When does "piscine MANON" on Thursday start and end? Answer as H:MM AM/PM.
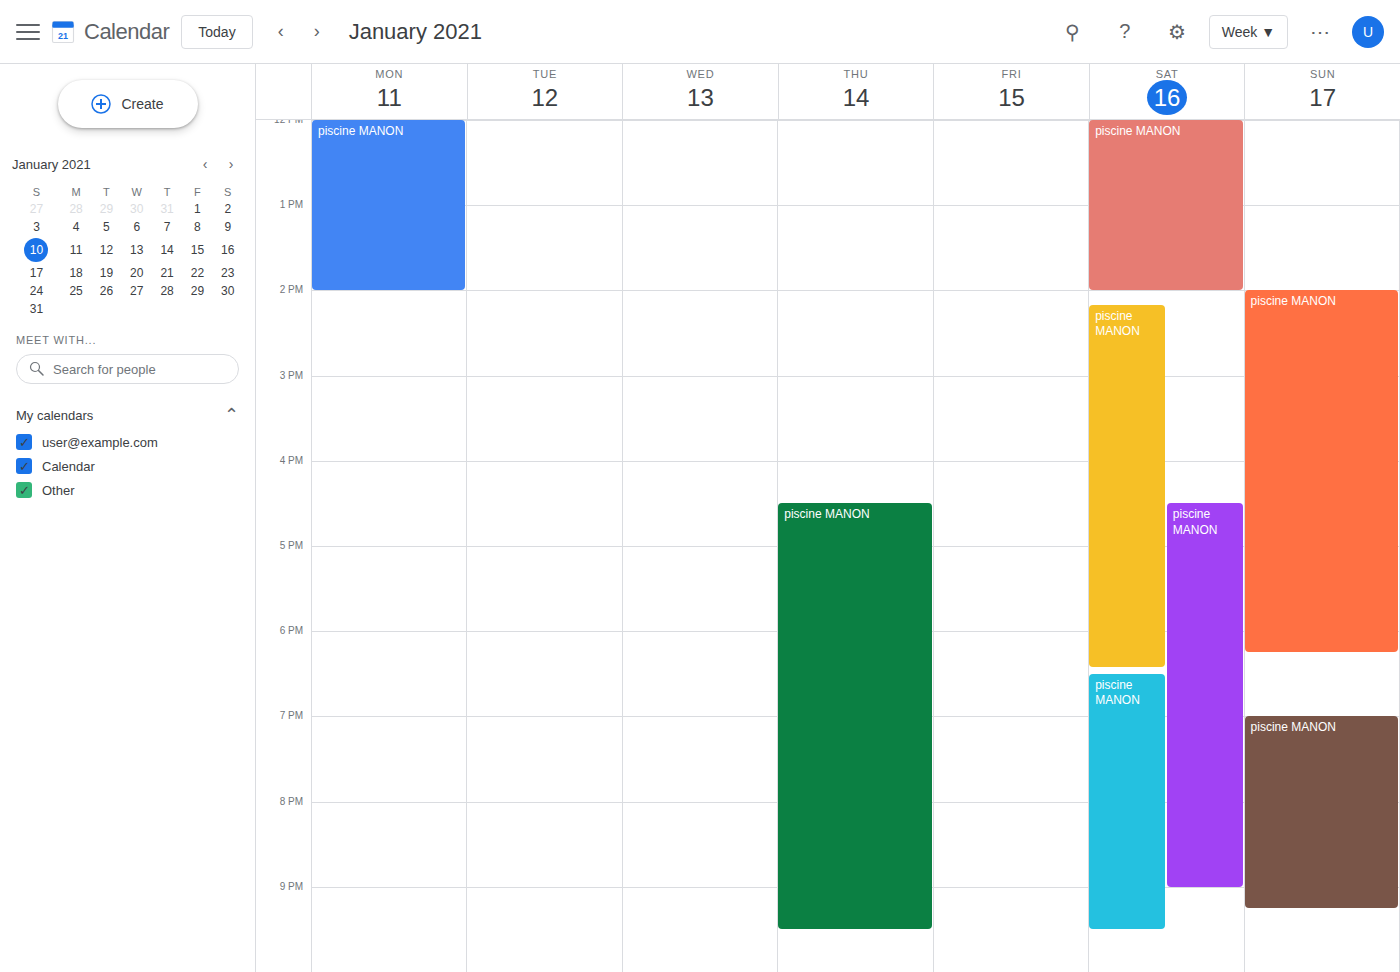
4:30 PM to 9:30 PM